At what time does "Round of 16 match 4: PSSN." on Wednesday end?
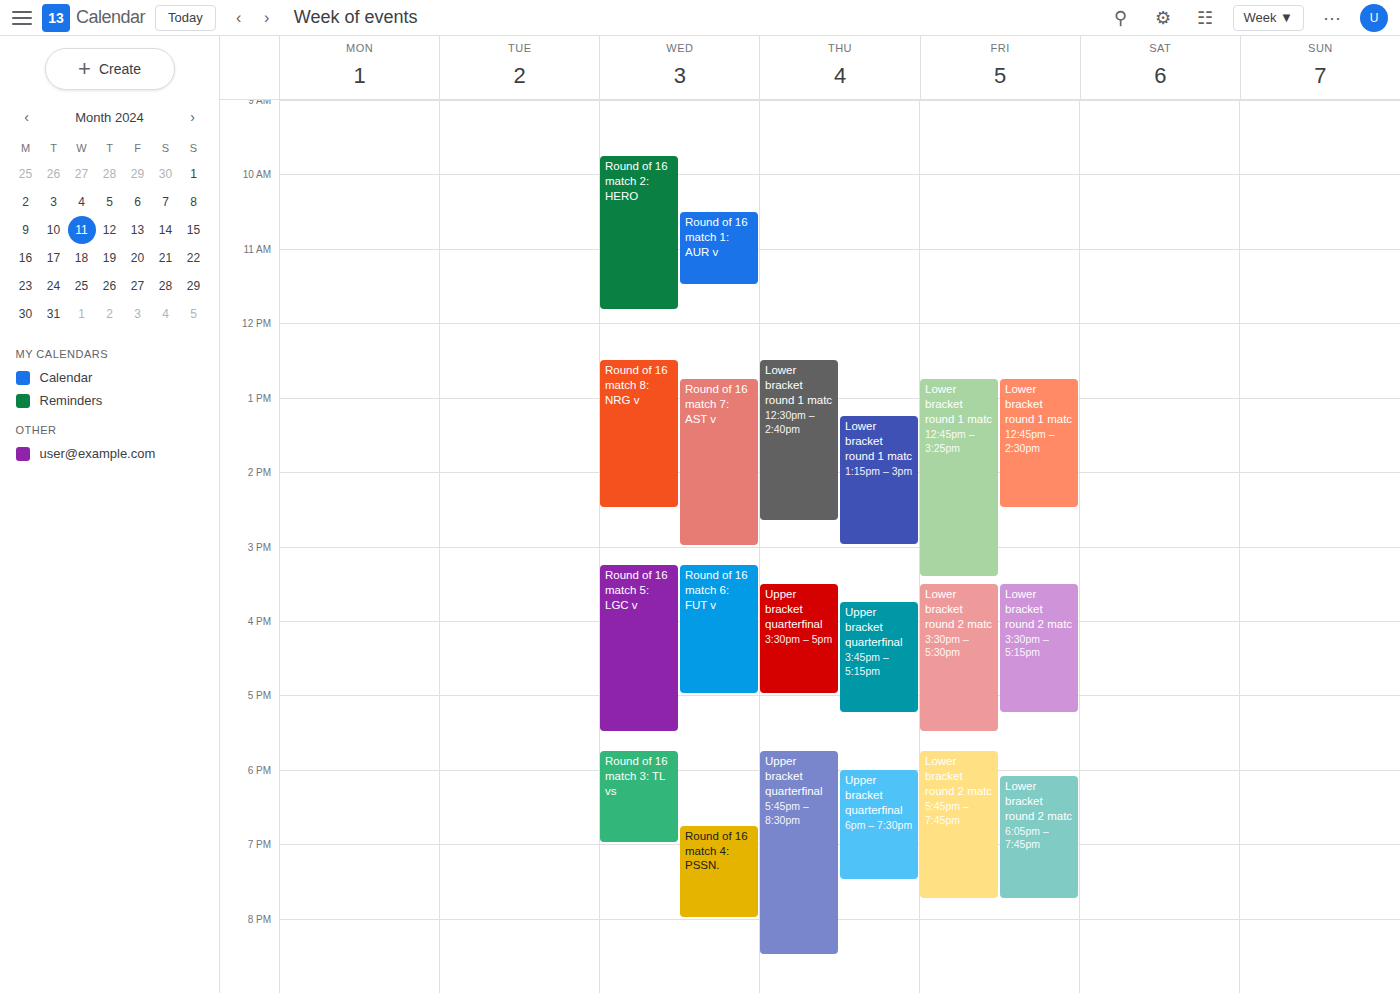
8:00 PM